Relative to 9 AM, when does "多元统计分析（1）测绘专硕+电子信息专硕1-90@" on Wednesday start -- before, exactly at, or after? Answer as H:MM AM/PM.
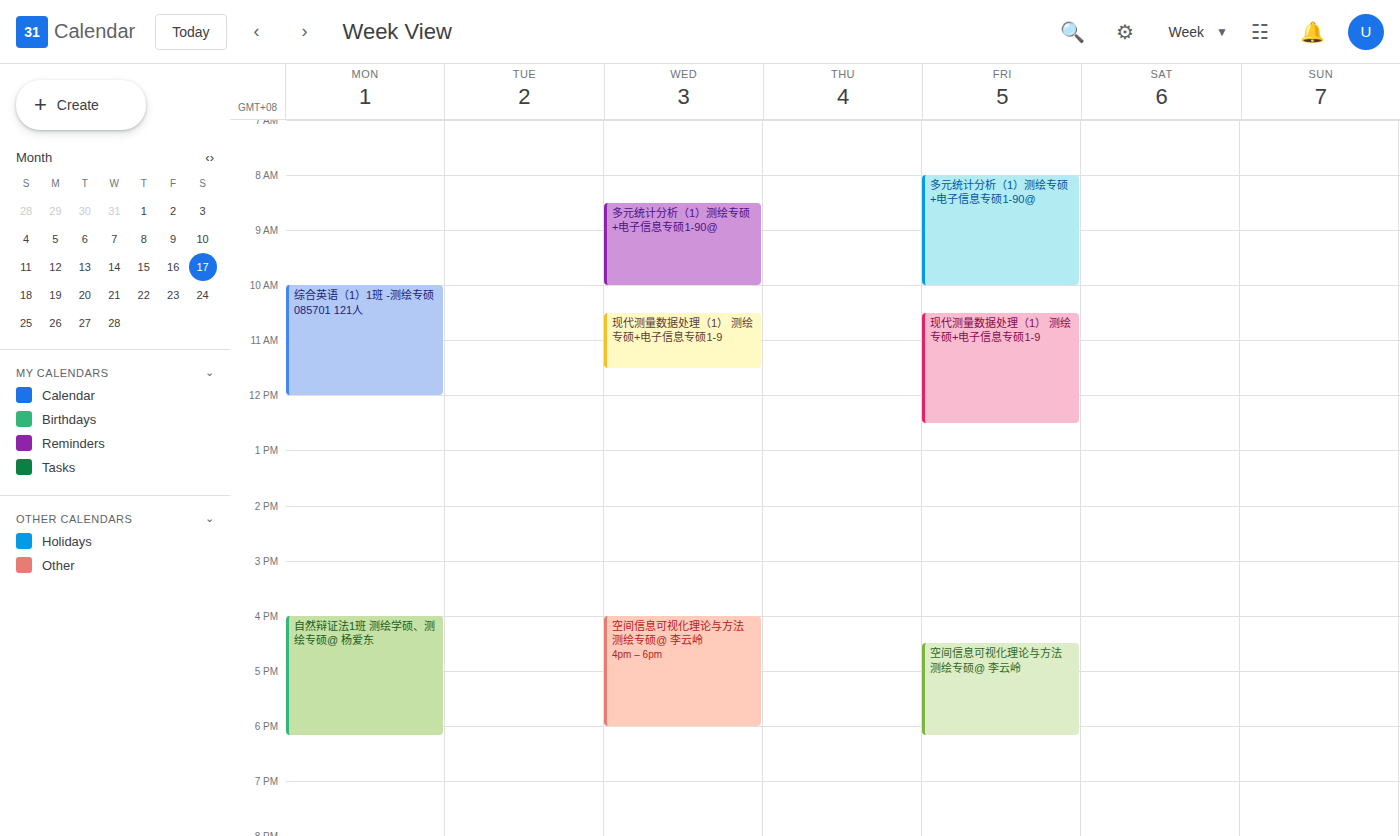
8:30 AM -- before 9 AM, 30 minutes above the 9 AM line.